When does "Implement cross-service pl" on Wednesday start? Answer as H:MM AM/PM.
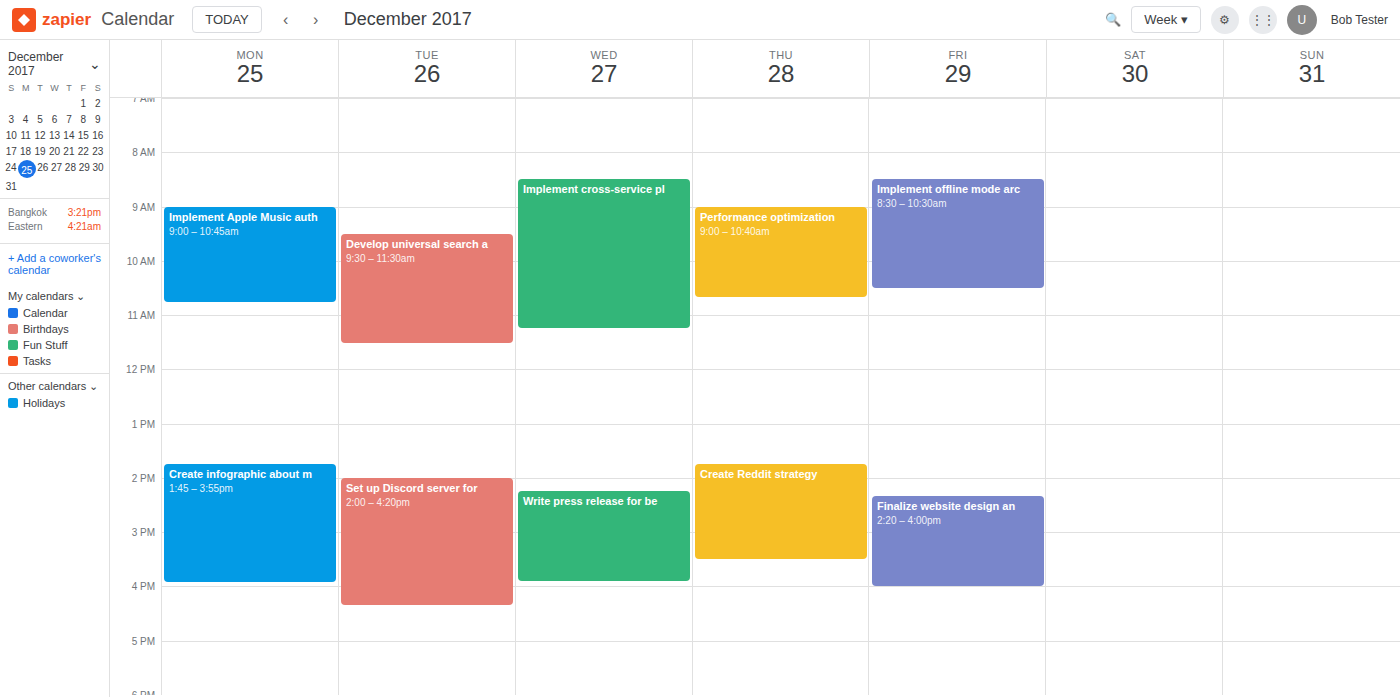
8:30 AM